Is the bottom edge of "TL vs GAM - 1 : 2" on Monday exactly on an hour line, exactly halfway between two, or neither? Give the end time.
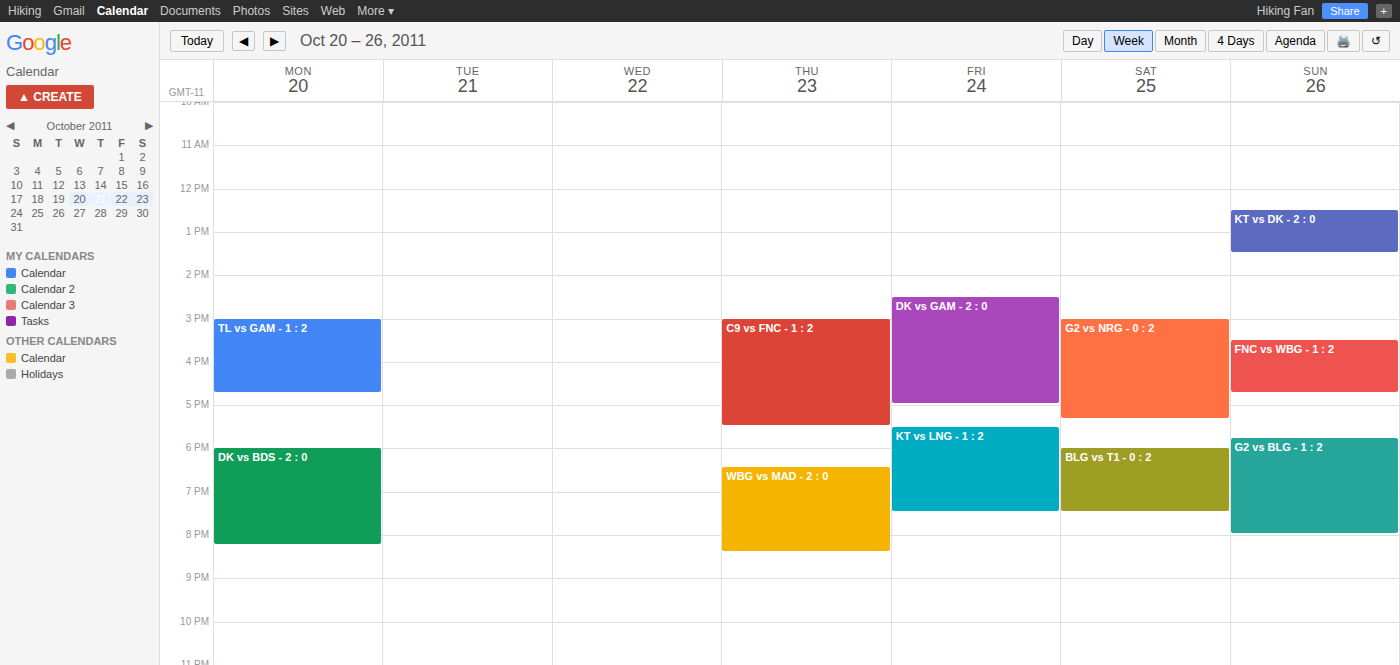
4:45 PM -- neither: three quarters of the way from the 4 PM line to the 5 PM line.